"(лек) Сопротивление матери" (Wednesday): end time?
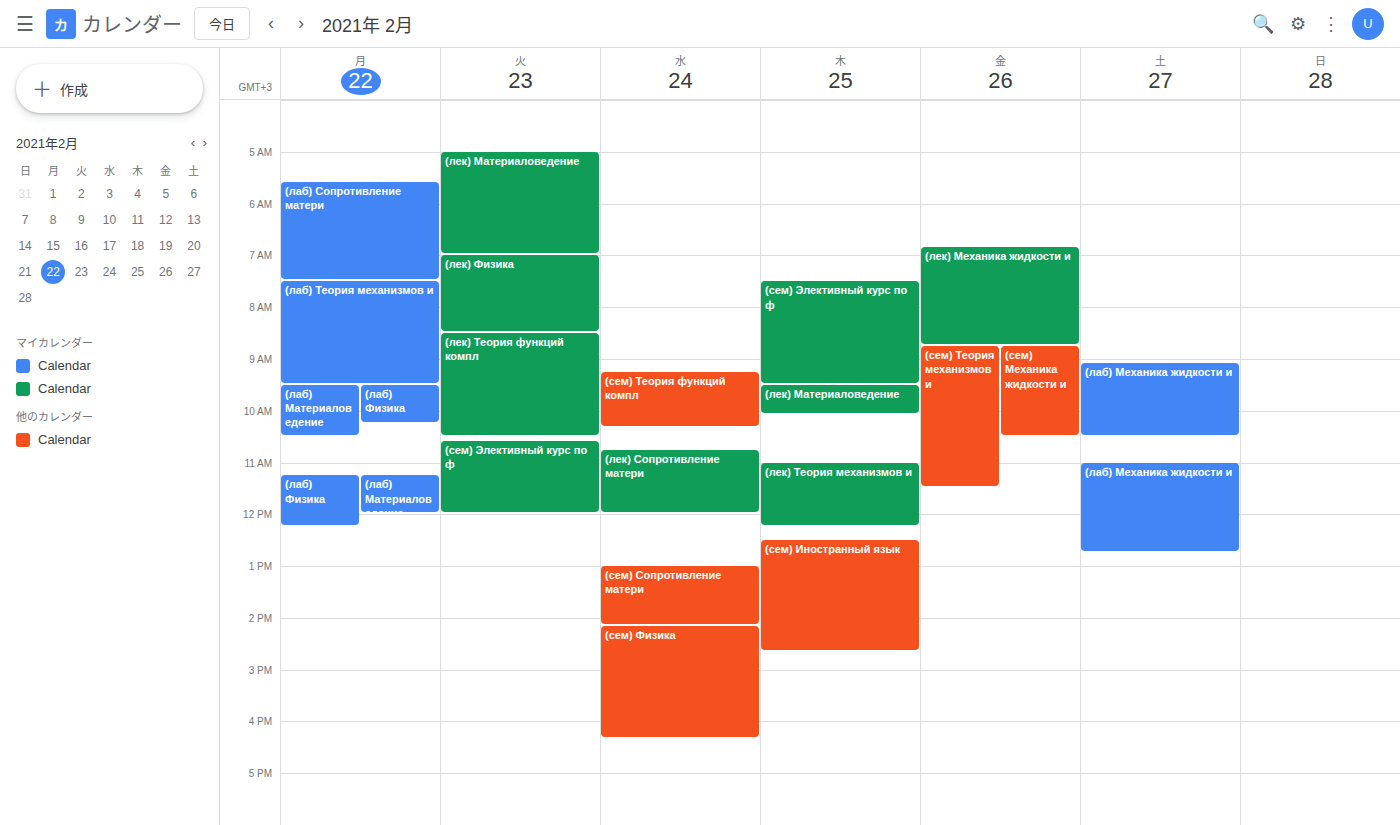
12:00 PM